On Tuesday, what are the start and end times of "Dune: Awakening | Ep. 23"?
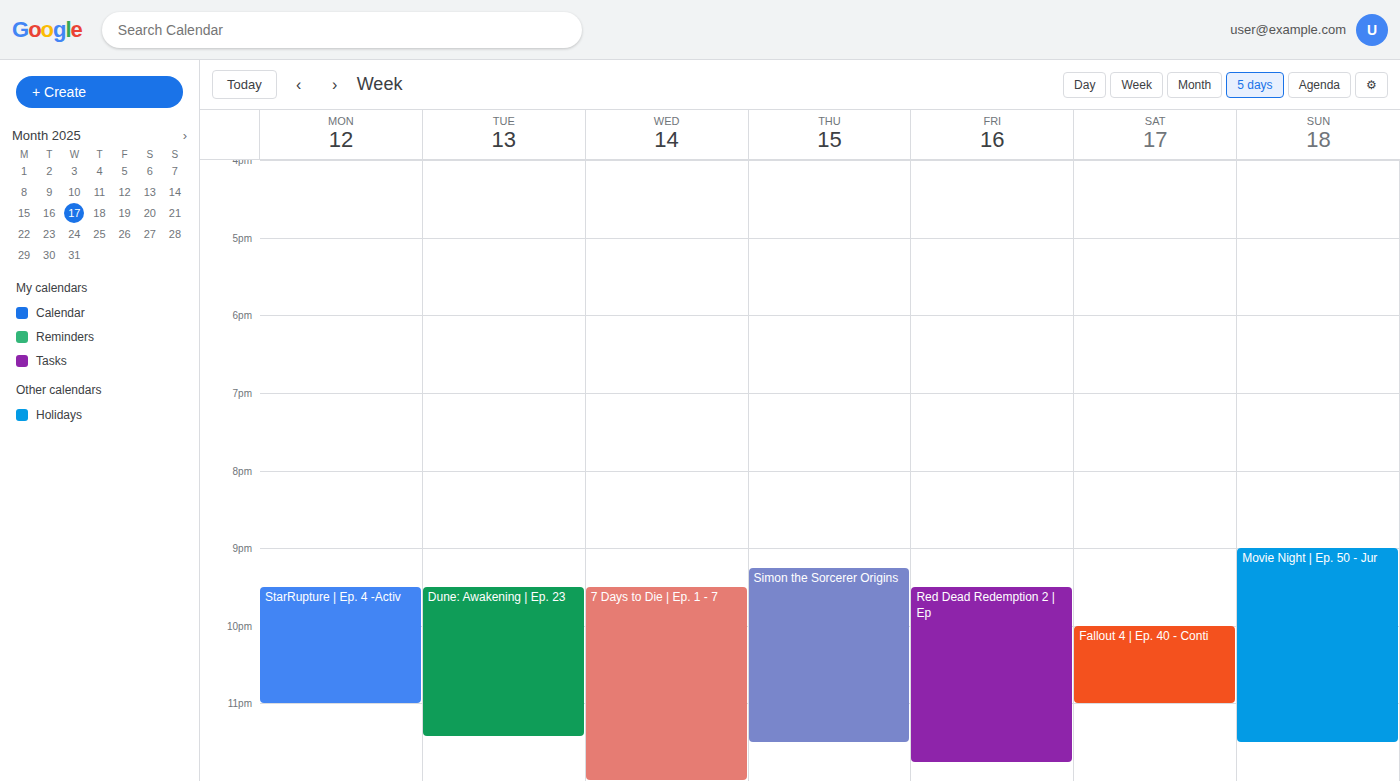
9:30 PM to 11:25 PM